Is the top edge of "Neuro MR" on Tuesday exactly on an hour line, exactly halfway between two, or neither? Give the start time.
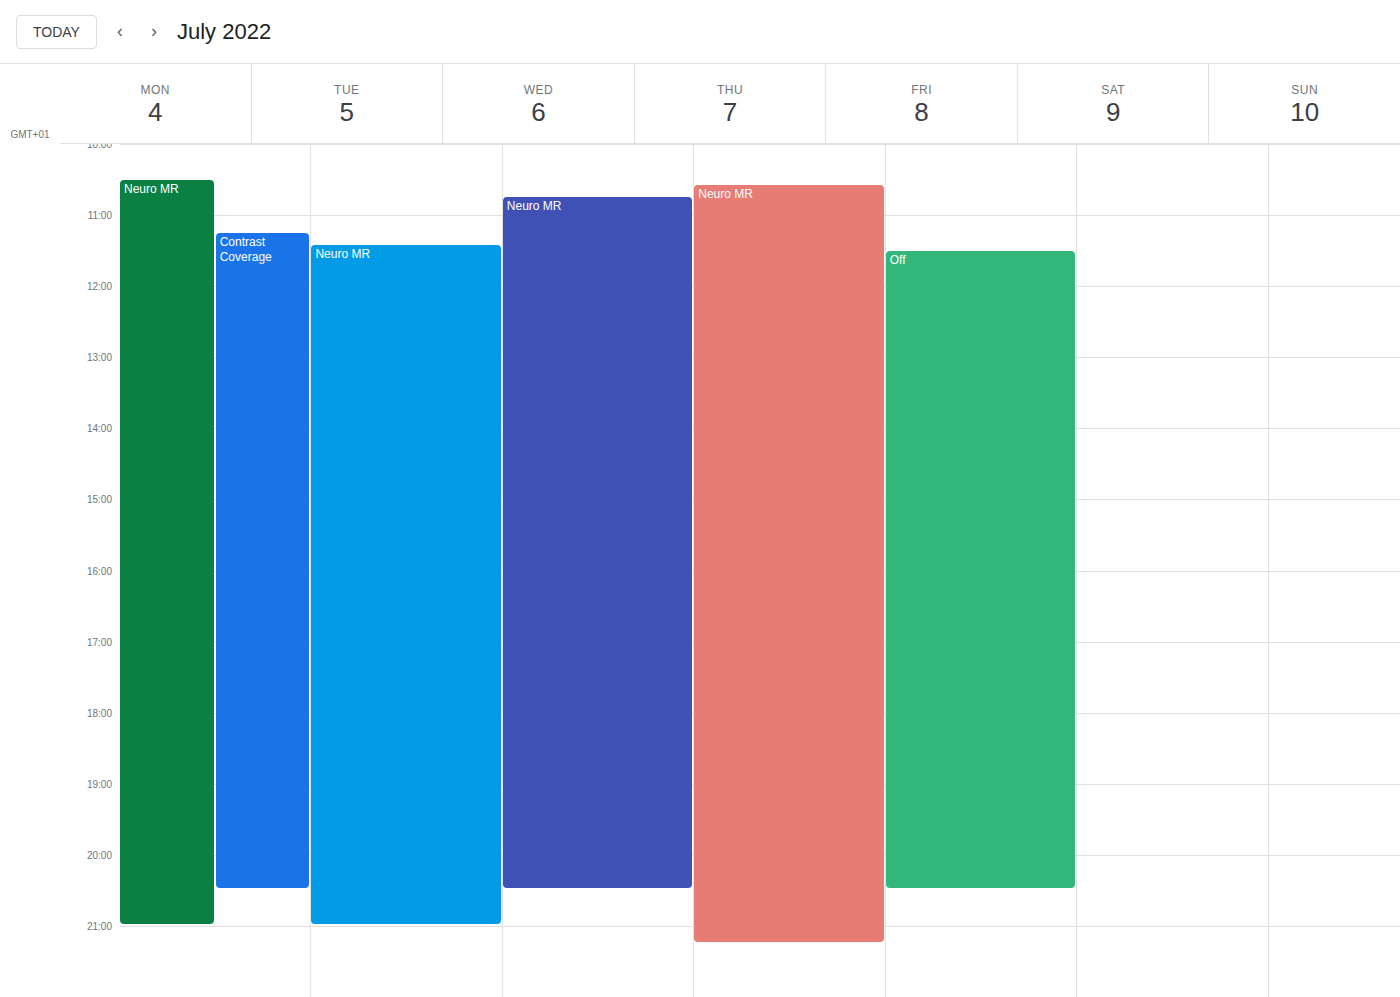
11:25 AM -- neither: 25 minutes below the 11 AM line and 35 minutes above the 12 PM line.